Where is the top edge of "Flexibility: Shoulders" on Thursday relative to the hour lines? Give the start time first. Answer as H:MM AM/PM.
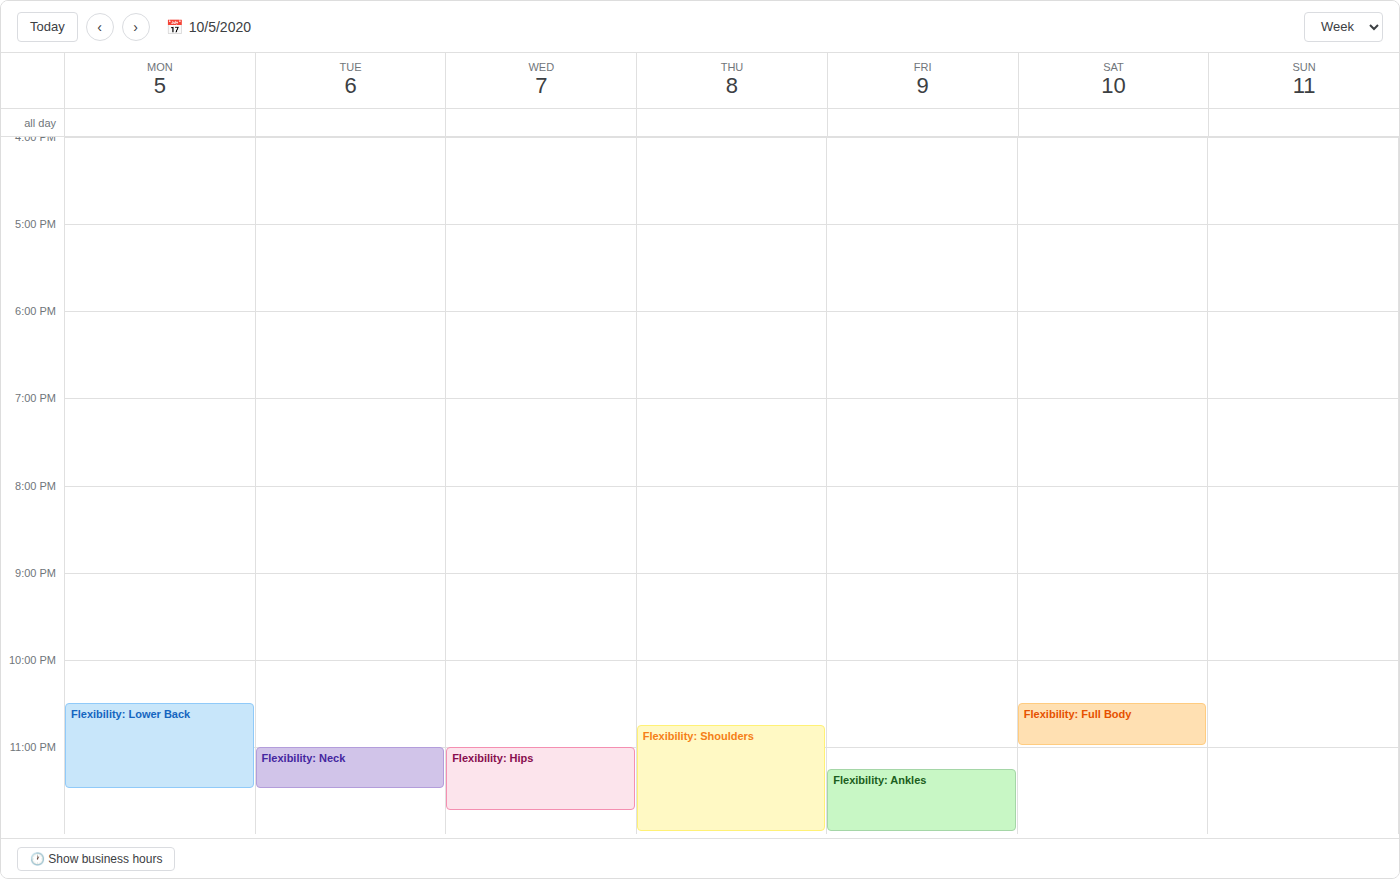
10:45 PM -- neither: three quarters of the way from the 10 PM line to the 11 PM line.